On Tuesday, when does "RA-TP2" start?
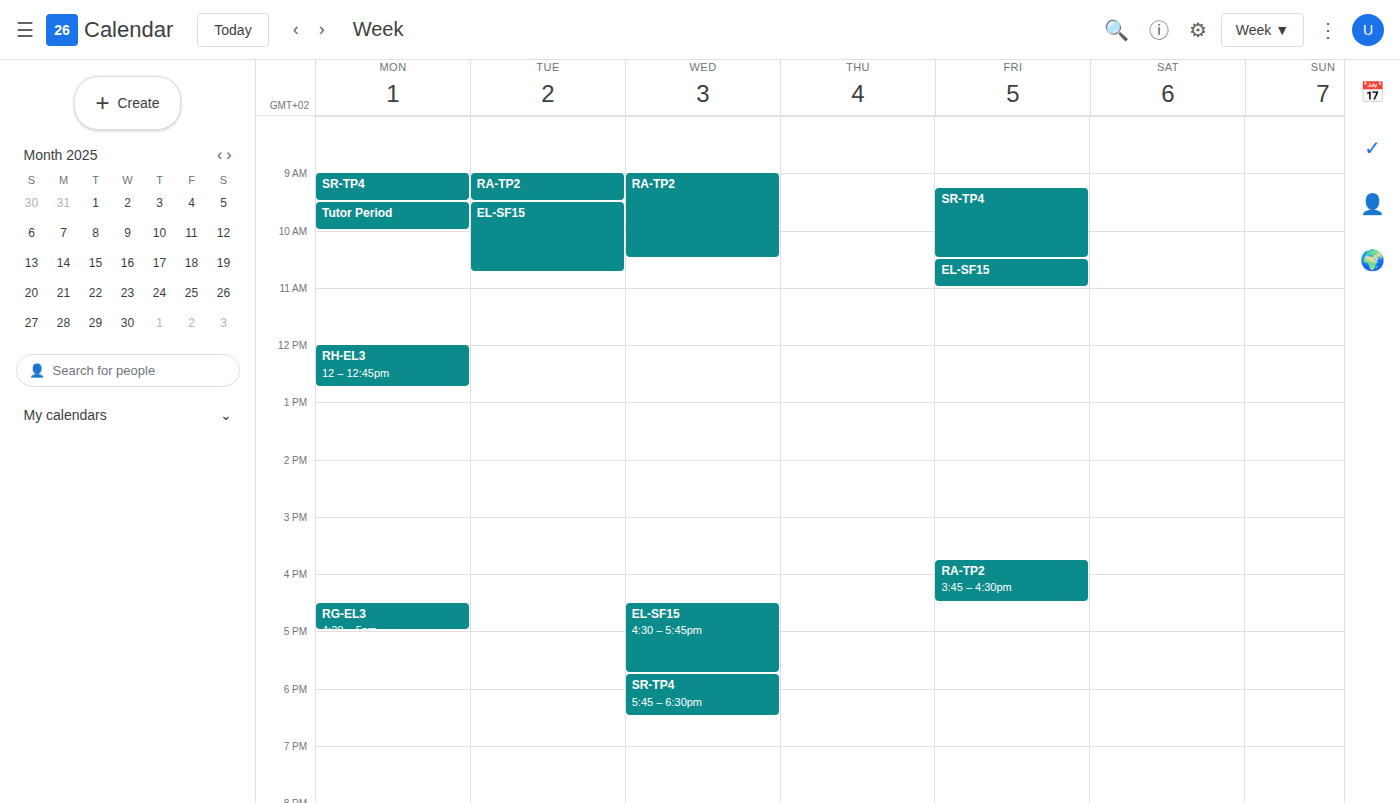
9:00 AM